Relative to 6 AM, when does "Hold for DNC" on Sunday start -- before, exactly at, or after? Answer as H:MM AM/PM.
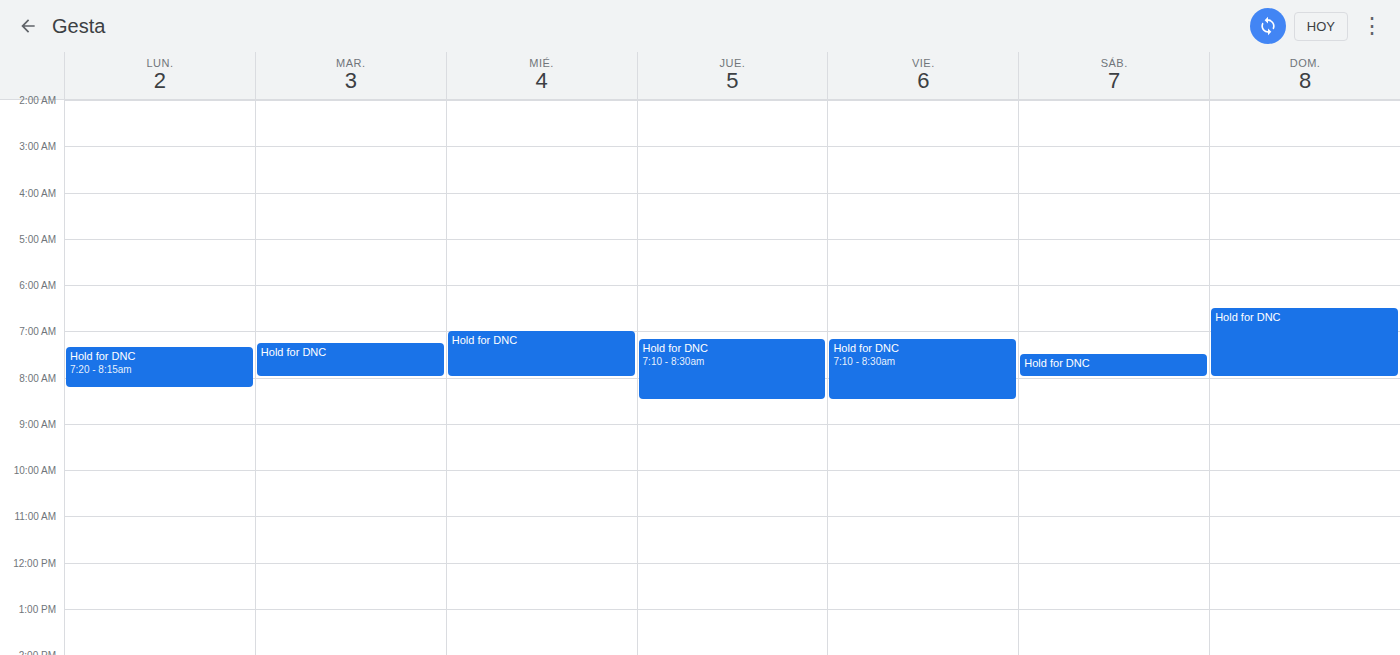
6:30 AM -- after 6 AM, 30 minutes below the 6 AM line.